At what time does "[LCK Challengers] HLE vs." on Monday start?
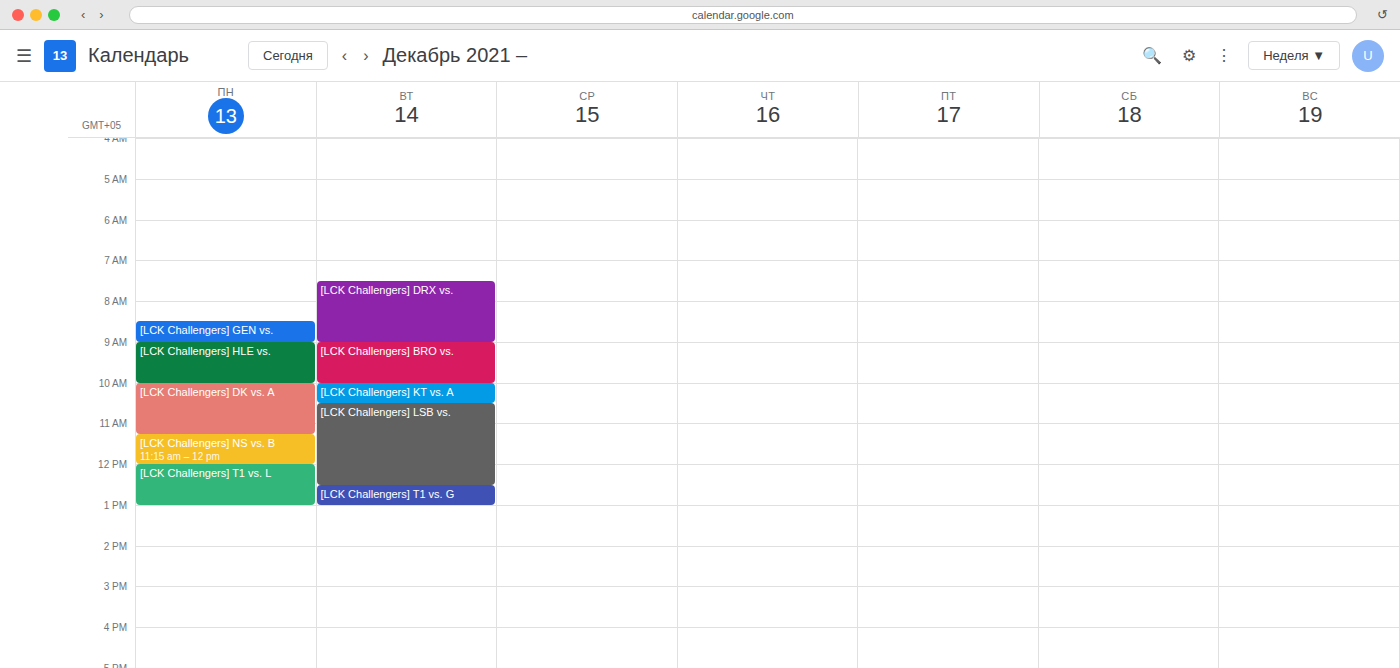
9:00 AM